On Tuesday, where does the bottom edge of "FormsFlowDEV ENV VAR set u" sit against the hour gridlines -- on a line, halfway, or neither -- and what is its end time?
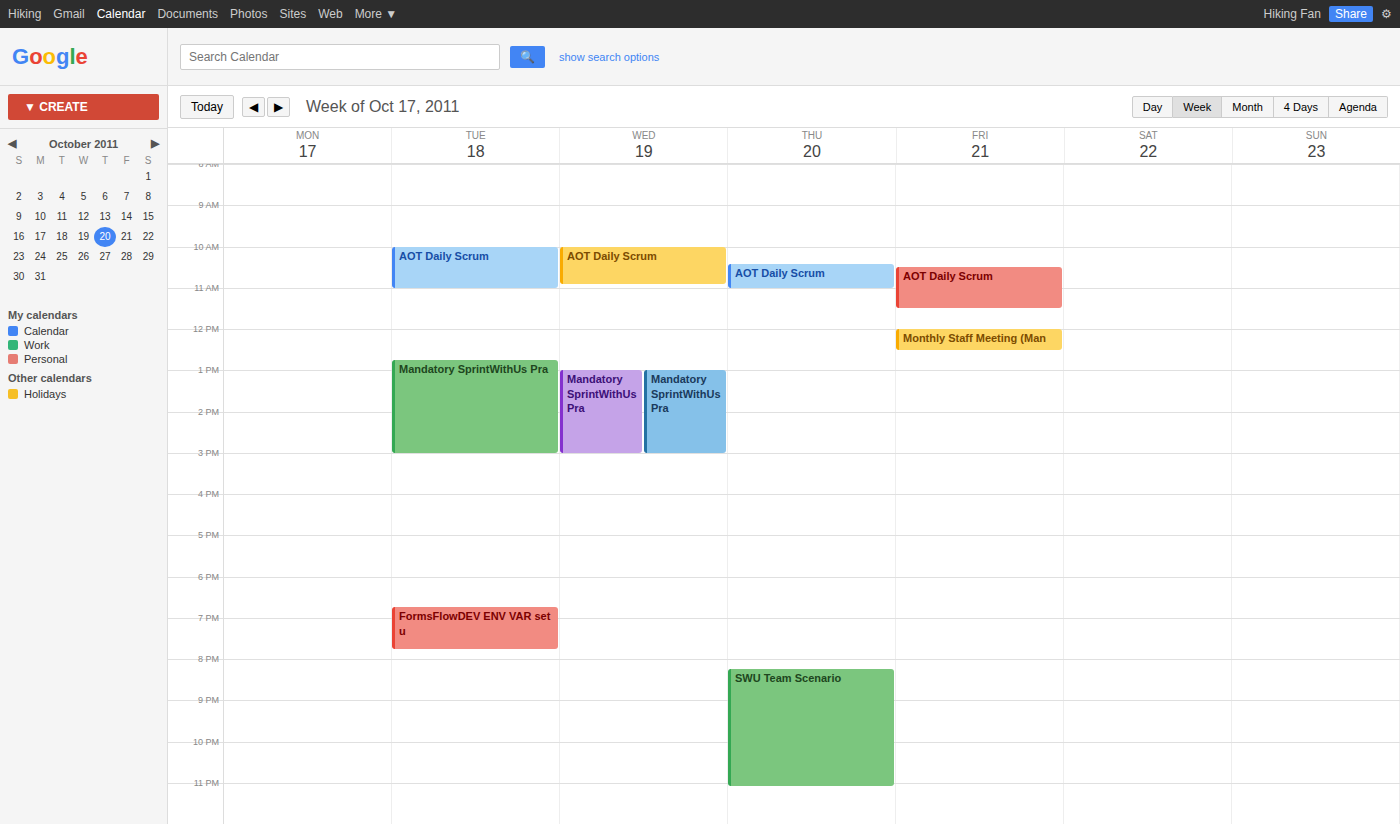
7:45 PM -- neither: three quarters of the way from the 7 PM line to the 8 PM line.